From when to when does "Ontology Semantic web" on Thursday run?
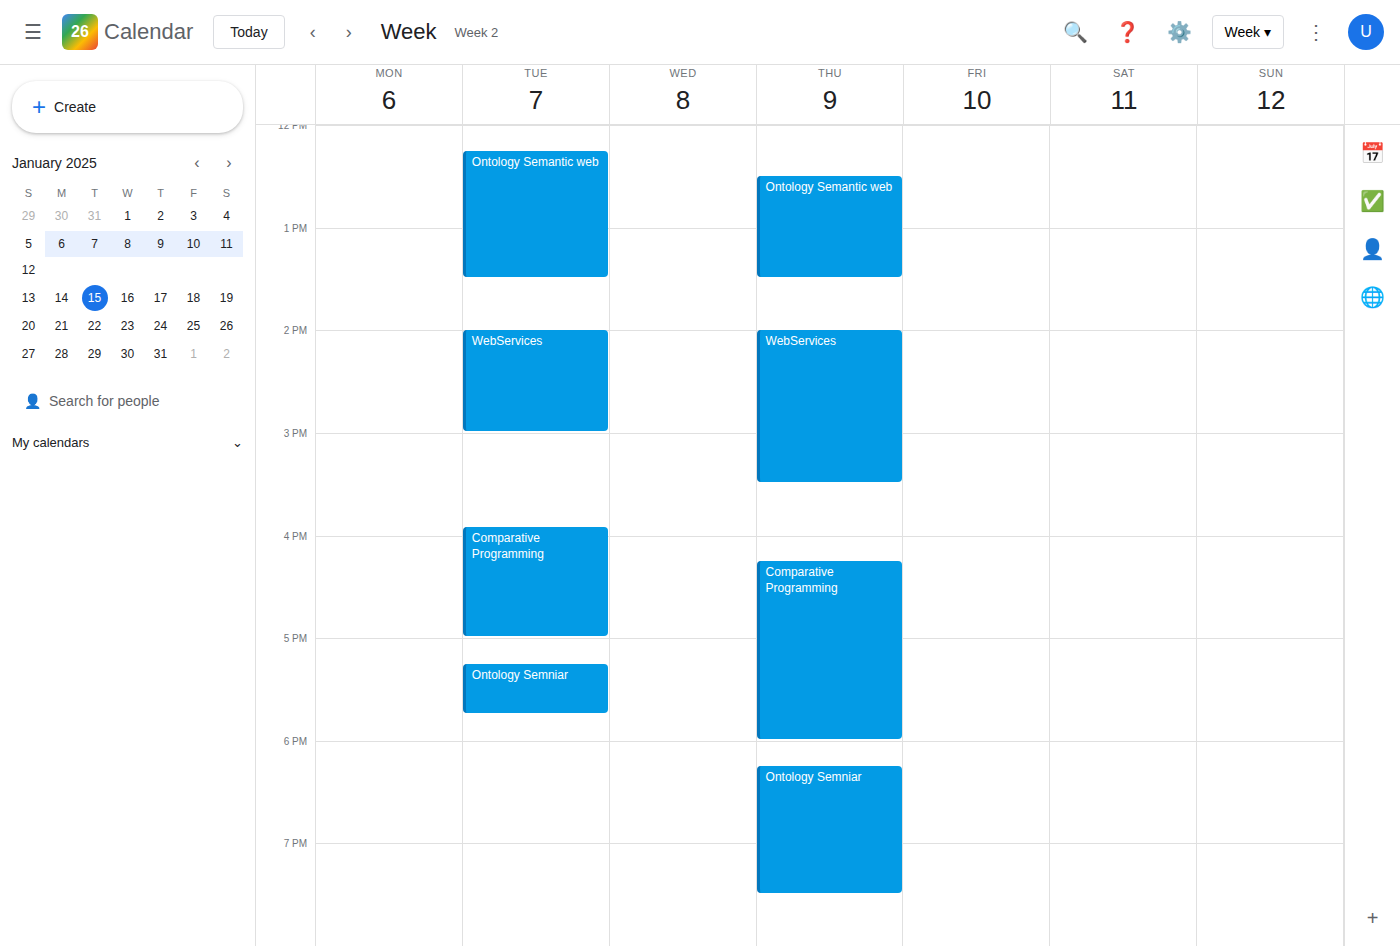
12:30 PM to 1:30 PM